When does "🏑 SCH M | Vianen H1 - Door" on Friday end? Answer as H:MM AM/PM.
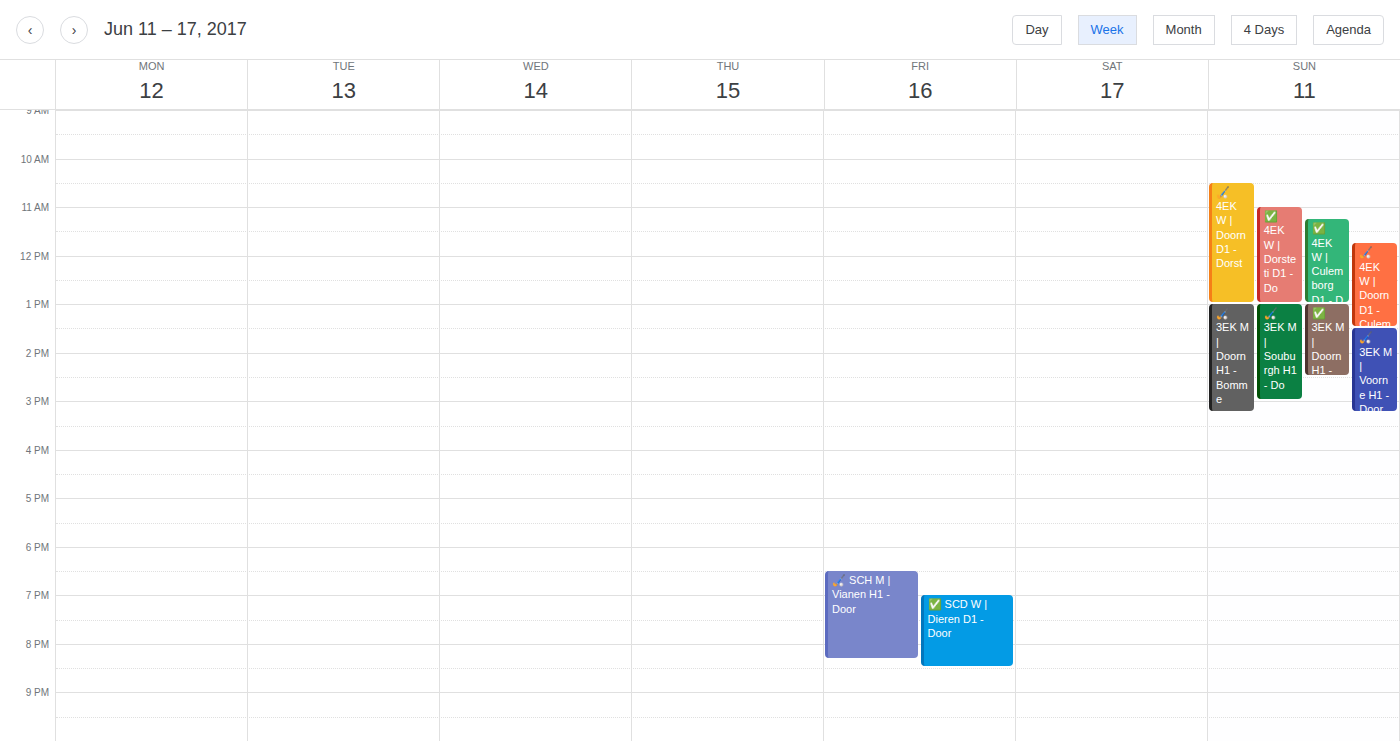
8:20 PM